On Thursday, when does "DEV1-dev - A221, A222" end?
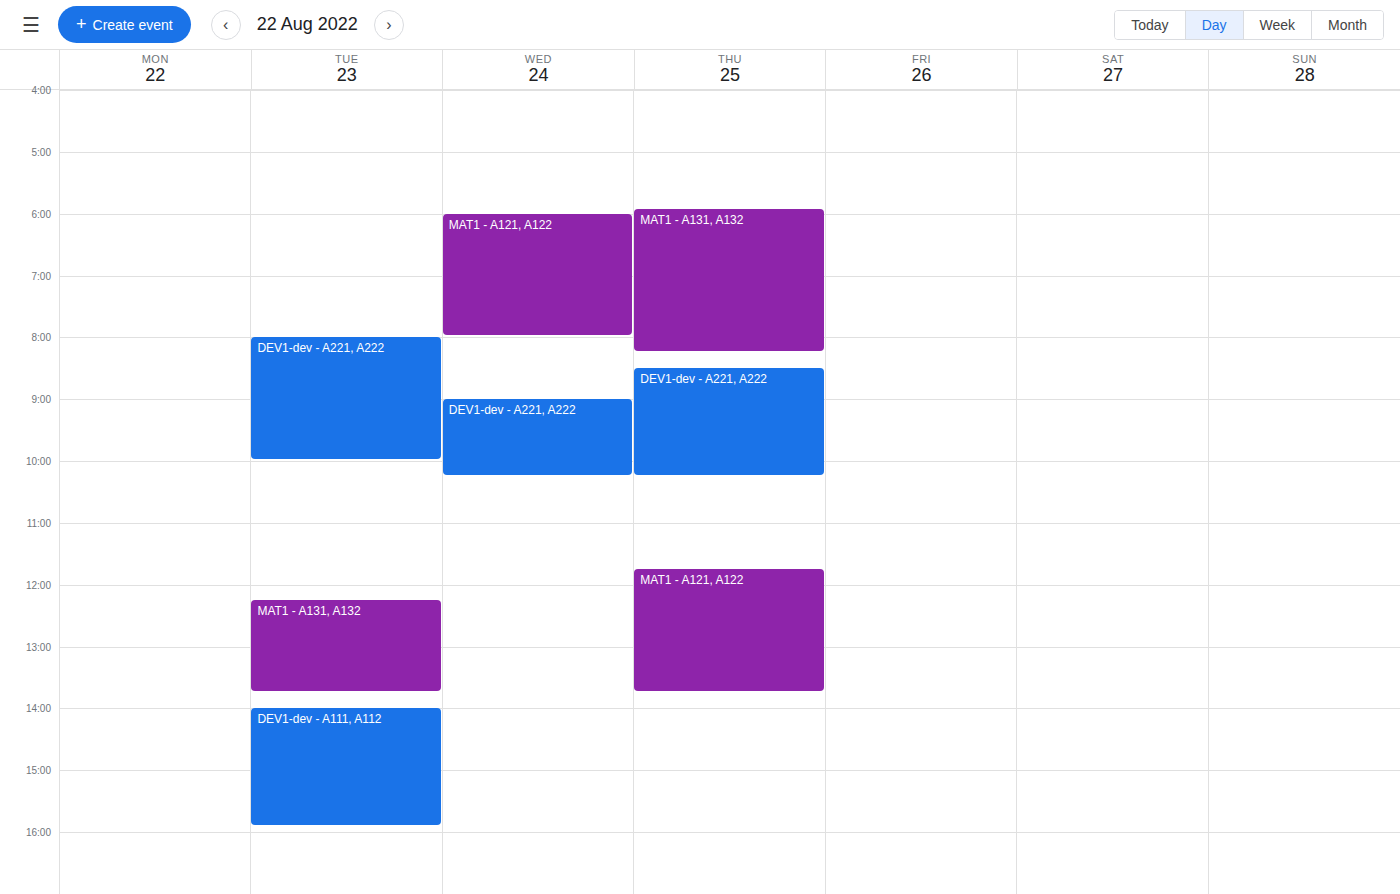
10:15 AM